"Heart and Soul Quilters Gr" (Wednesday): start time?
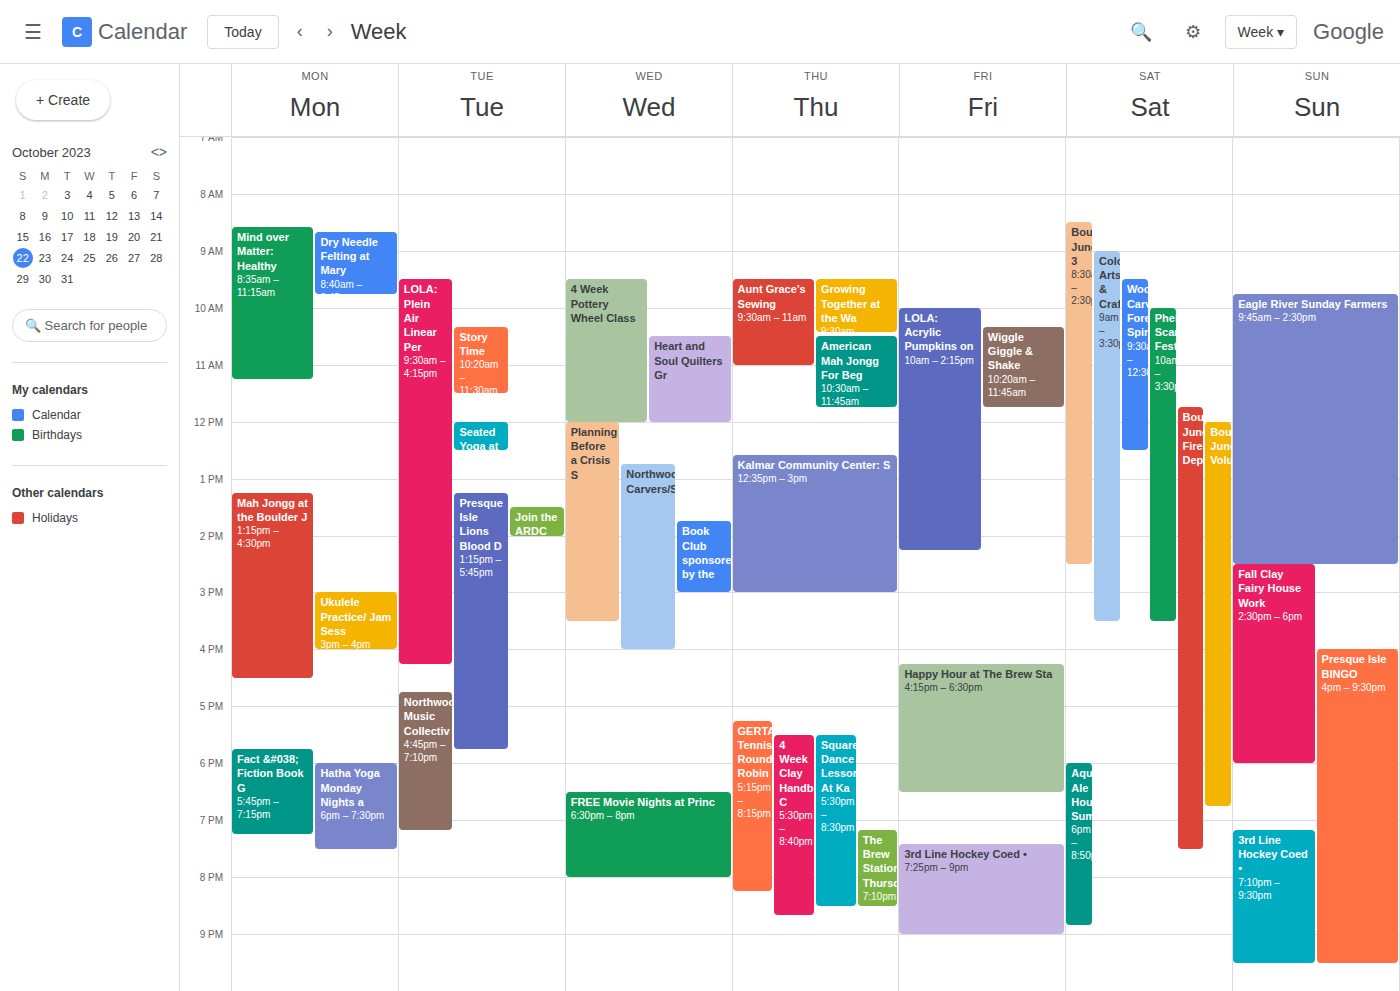
10:30 AM